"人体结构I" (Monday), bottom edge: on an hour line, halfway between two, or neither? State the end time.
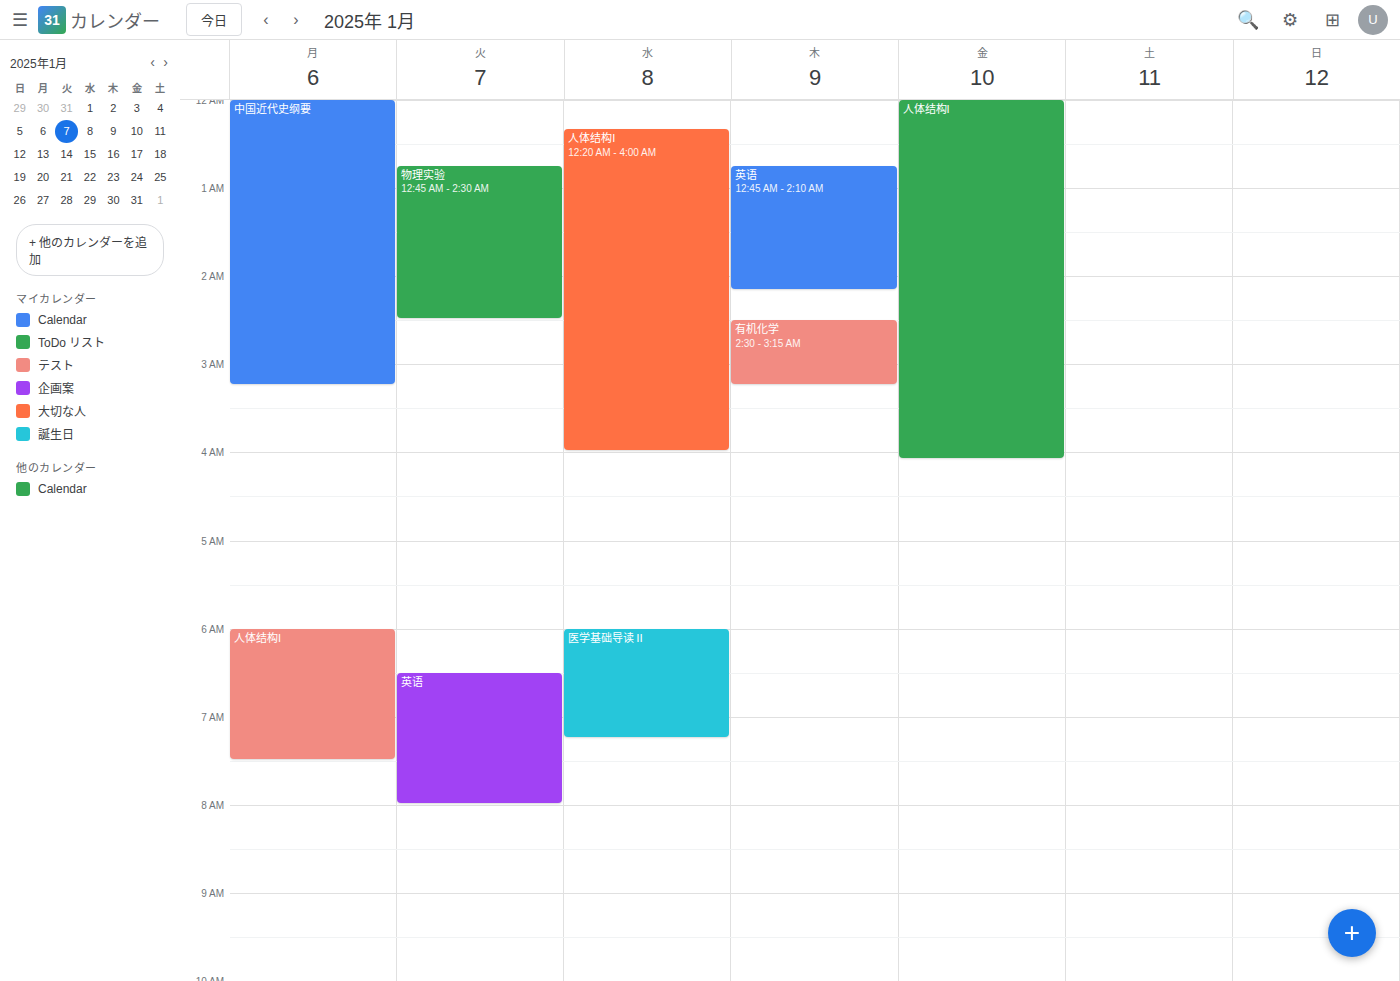
7:30 AM -- halfway between the 7 AM and 8 AM lines.